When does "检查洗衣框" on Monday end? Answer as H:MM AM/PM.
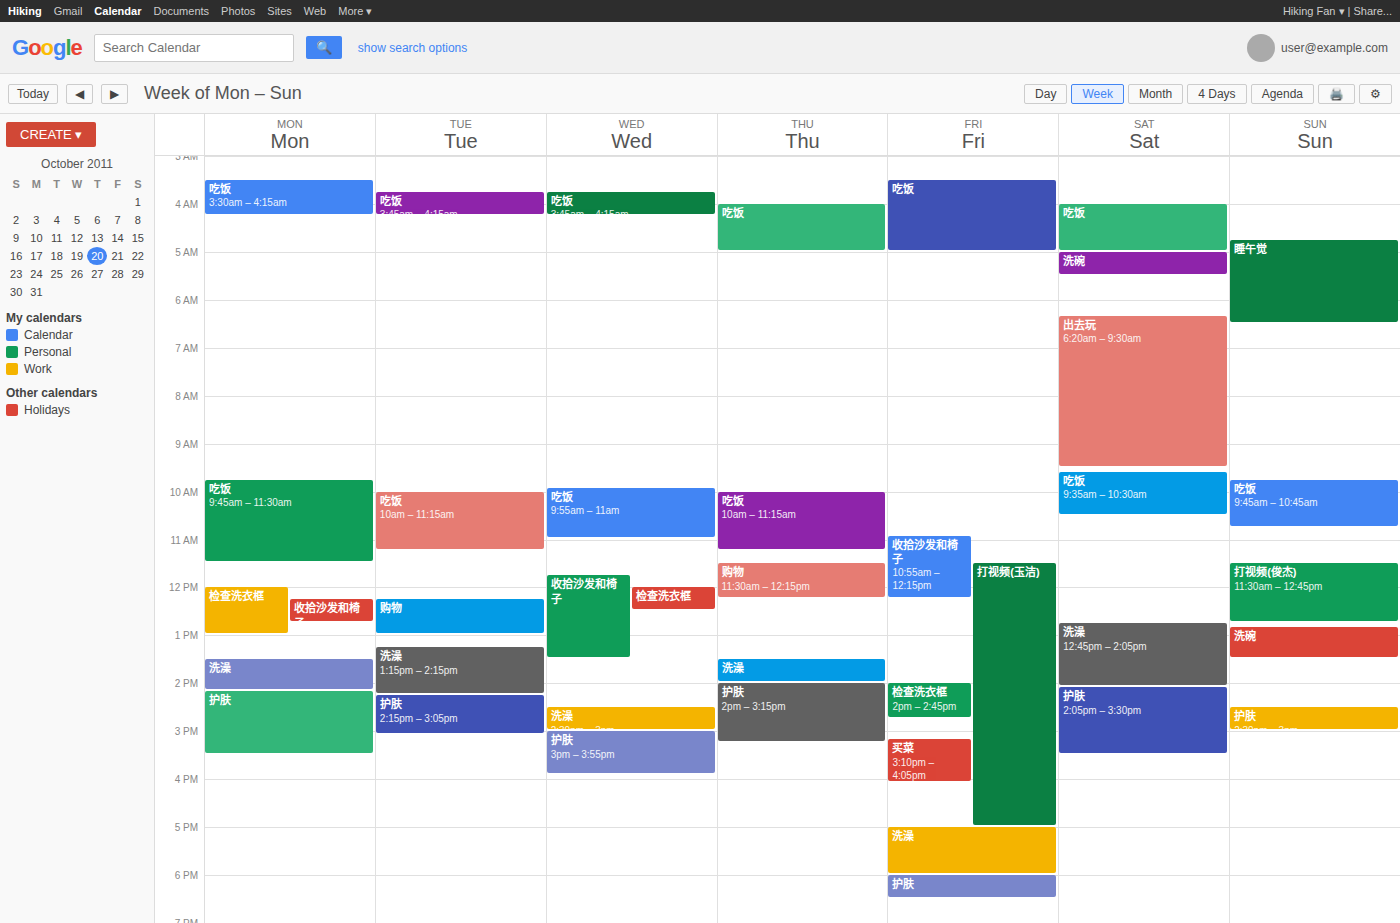
1:00 PM